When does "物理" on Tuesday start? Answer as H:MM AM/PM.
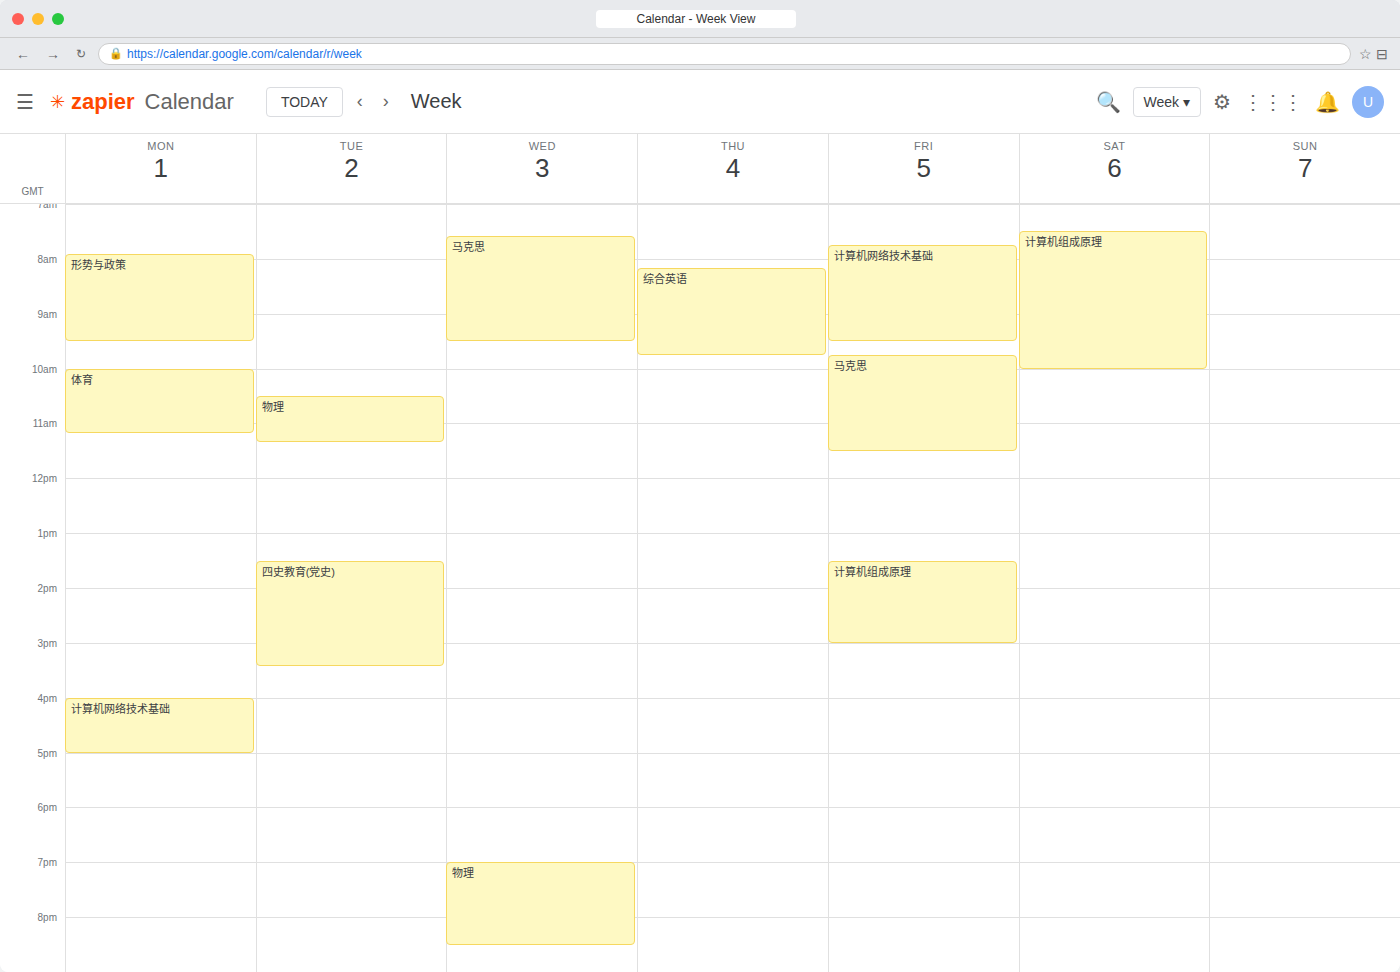
10:30 AM